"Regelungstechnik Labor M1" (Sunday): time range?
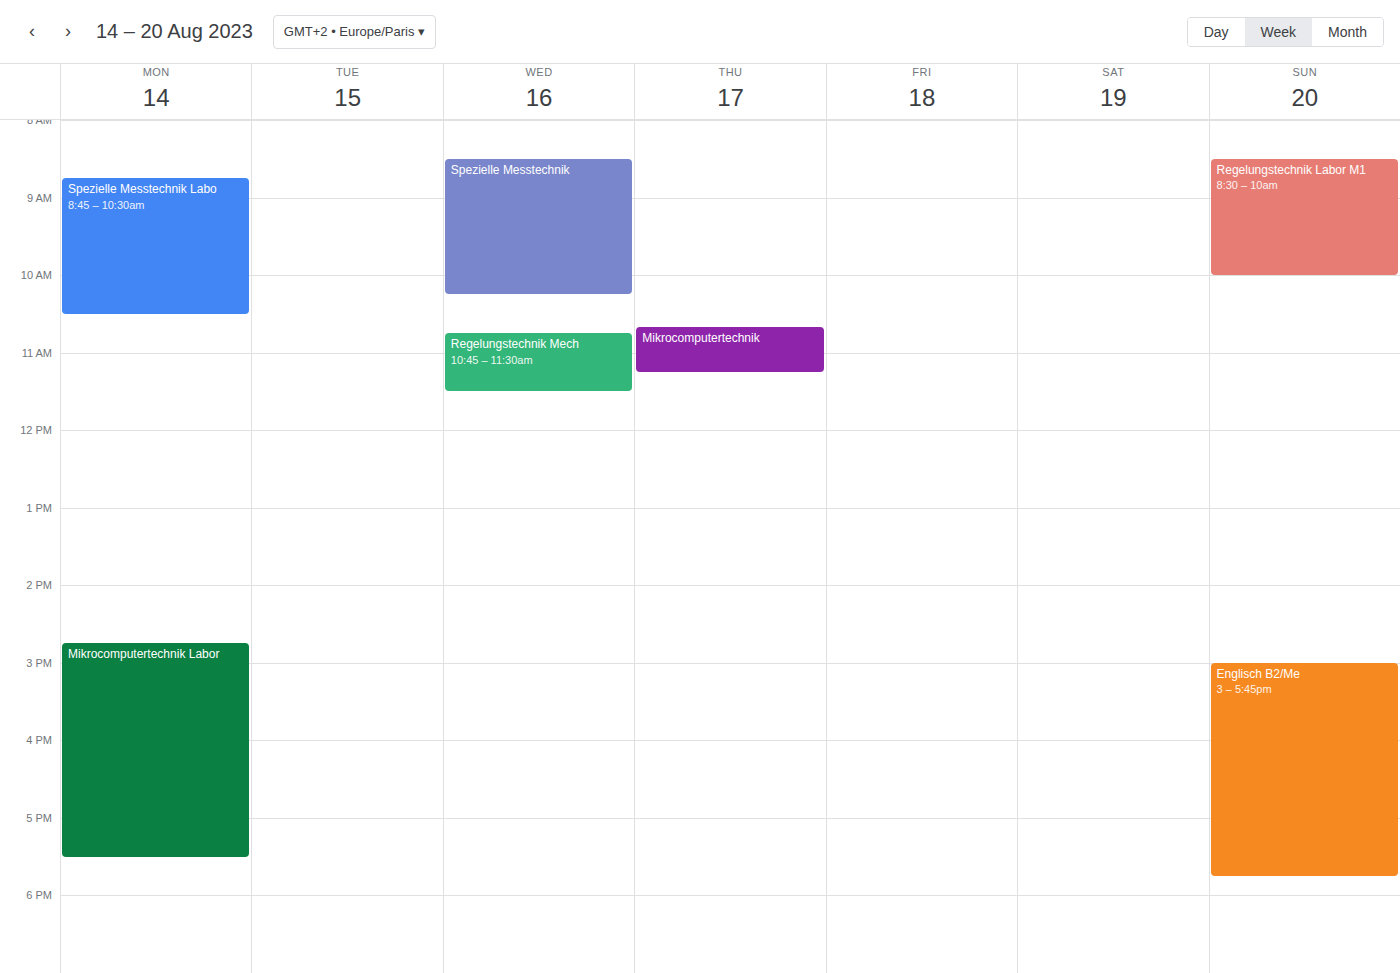
08:30 to 10:00